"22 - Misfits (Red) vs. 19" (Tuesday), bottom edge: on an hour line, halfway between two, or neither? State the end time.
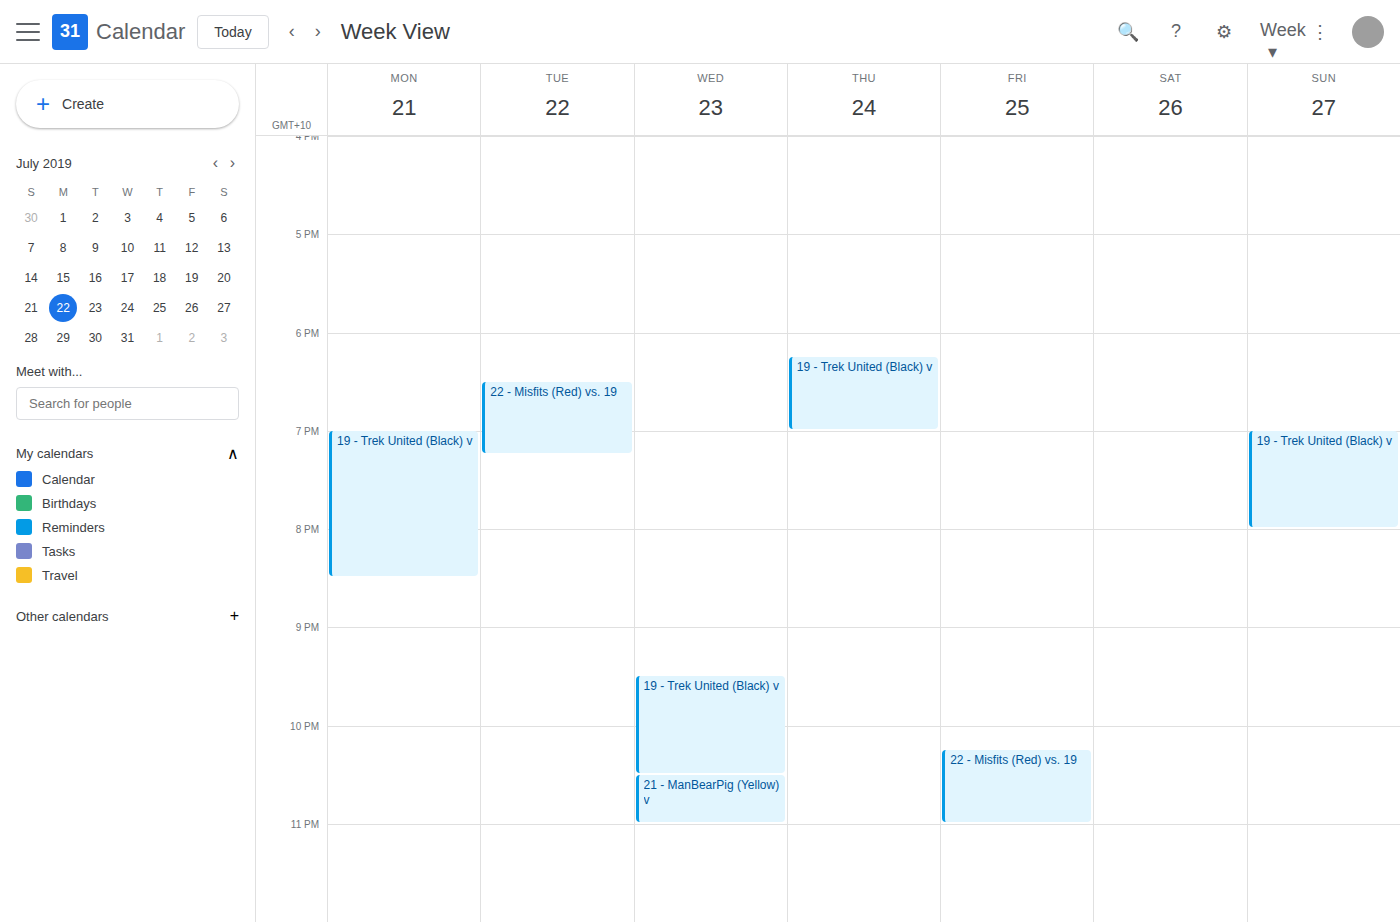
7:15 PM -- neither: a quarter of the way from the 7 PM line to the 8 PM line.